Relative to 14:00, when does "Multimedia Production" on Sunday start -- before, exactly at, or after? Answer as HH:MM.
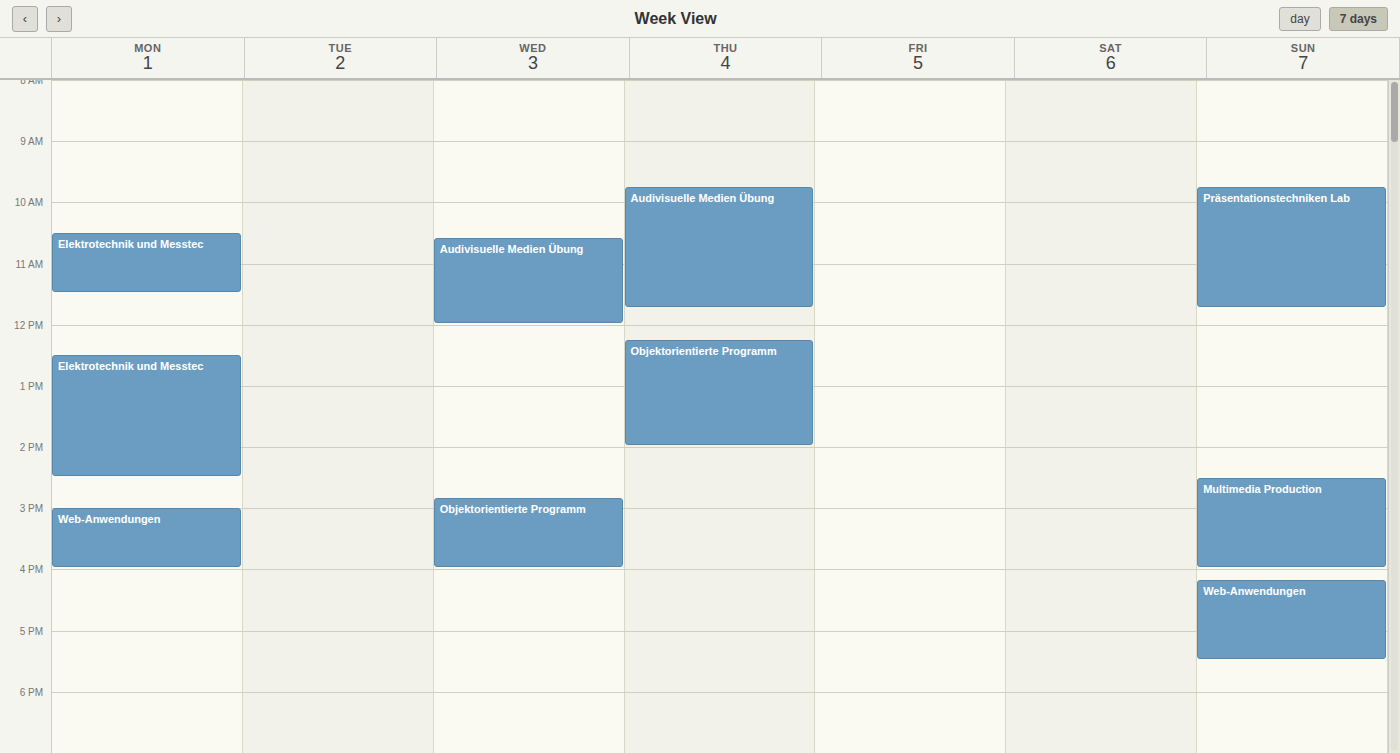
14:30 -- after 14:00, 30 minutes below the 14:00 line.